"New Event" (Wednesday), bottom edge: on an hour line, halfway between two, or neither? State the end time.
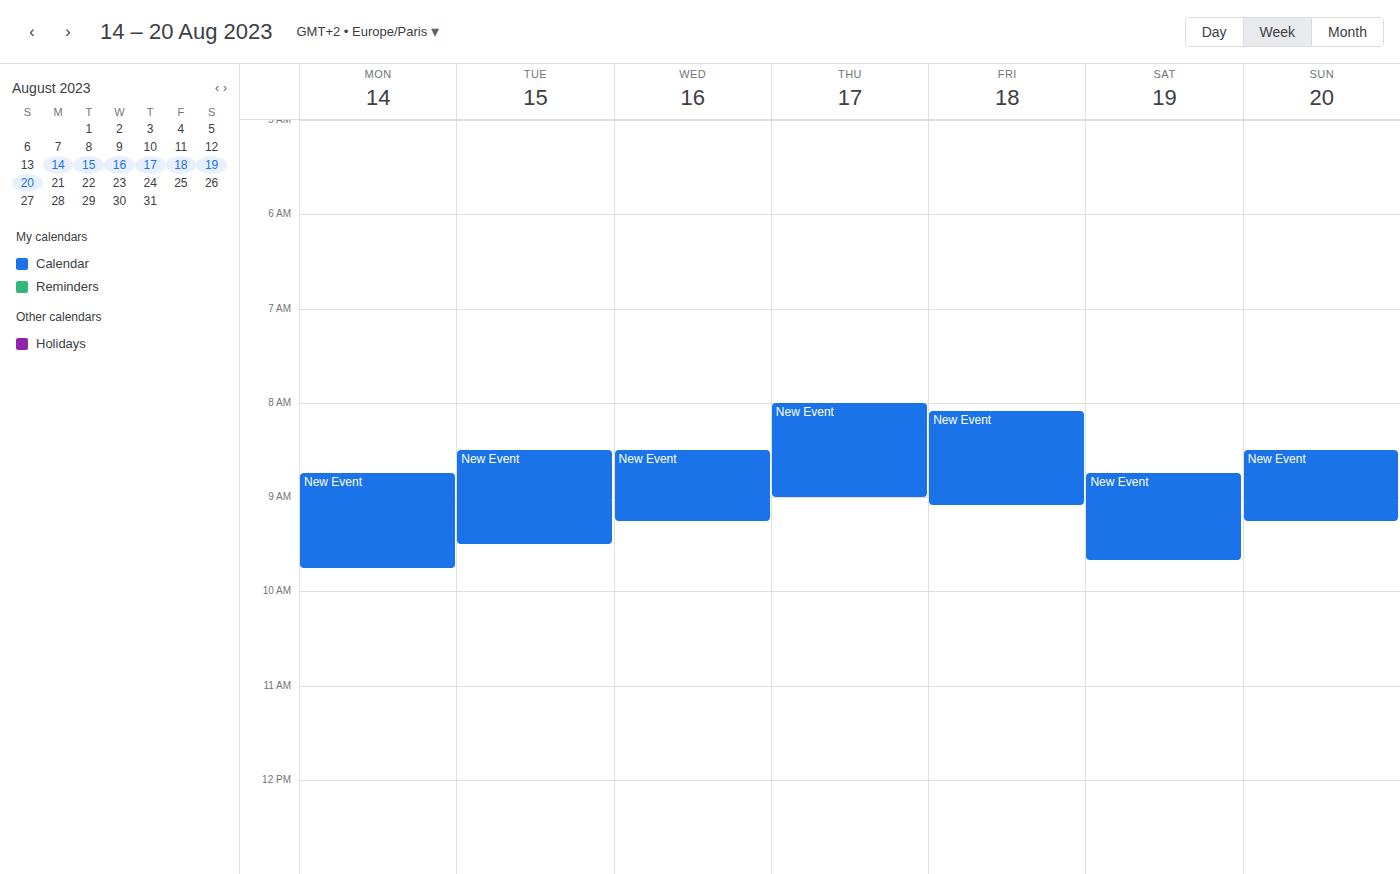
9:15 AM -- neither: a quarter of the way from the 9 AM line to the 10 AM line.